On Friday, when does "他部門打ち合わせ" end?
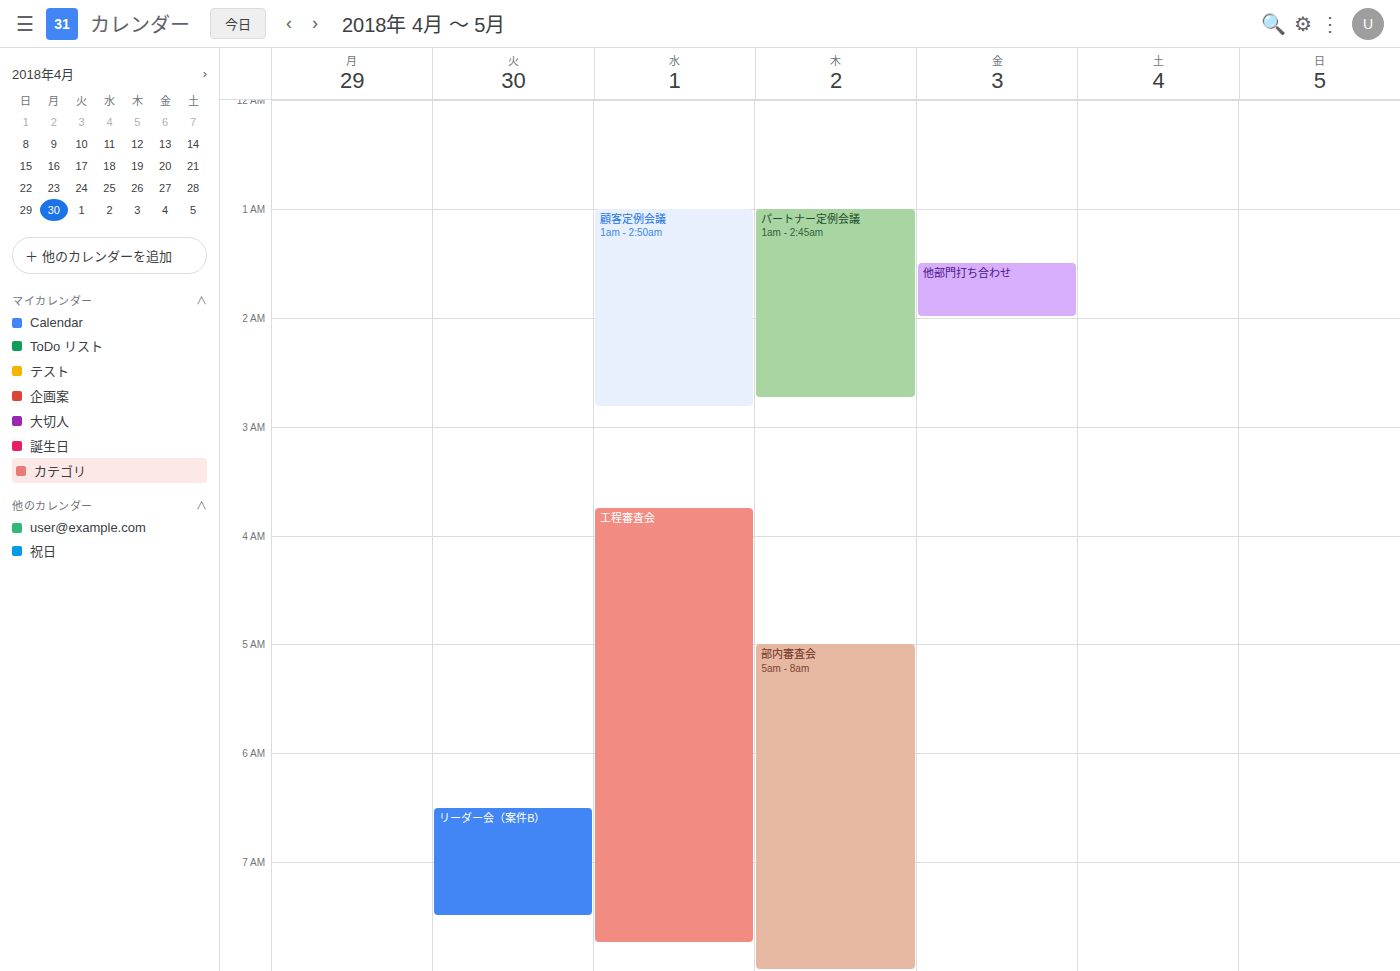
2:00 AM